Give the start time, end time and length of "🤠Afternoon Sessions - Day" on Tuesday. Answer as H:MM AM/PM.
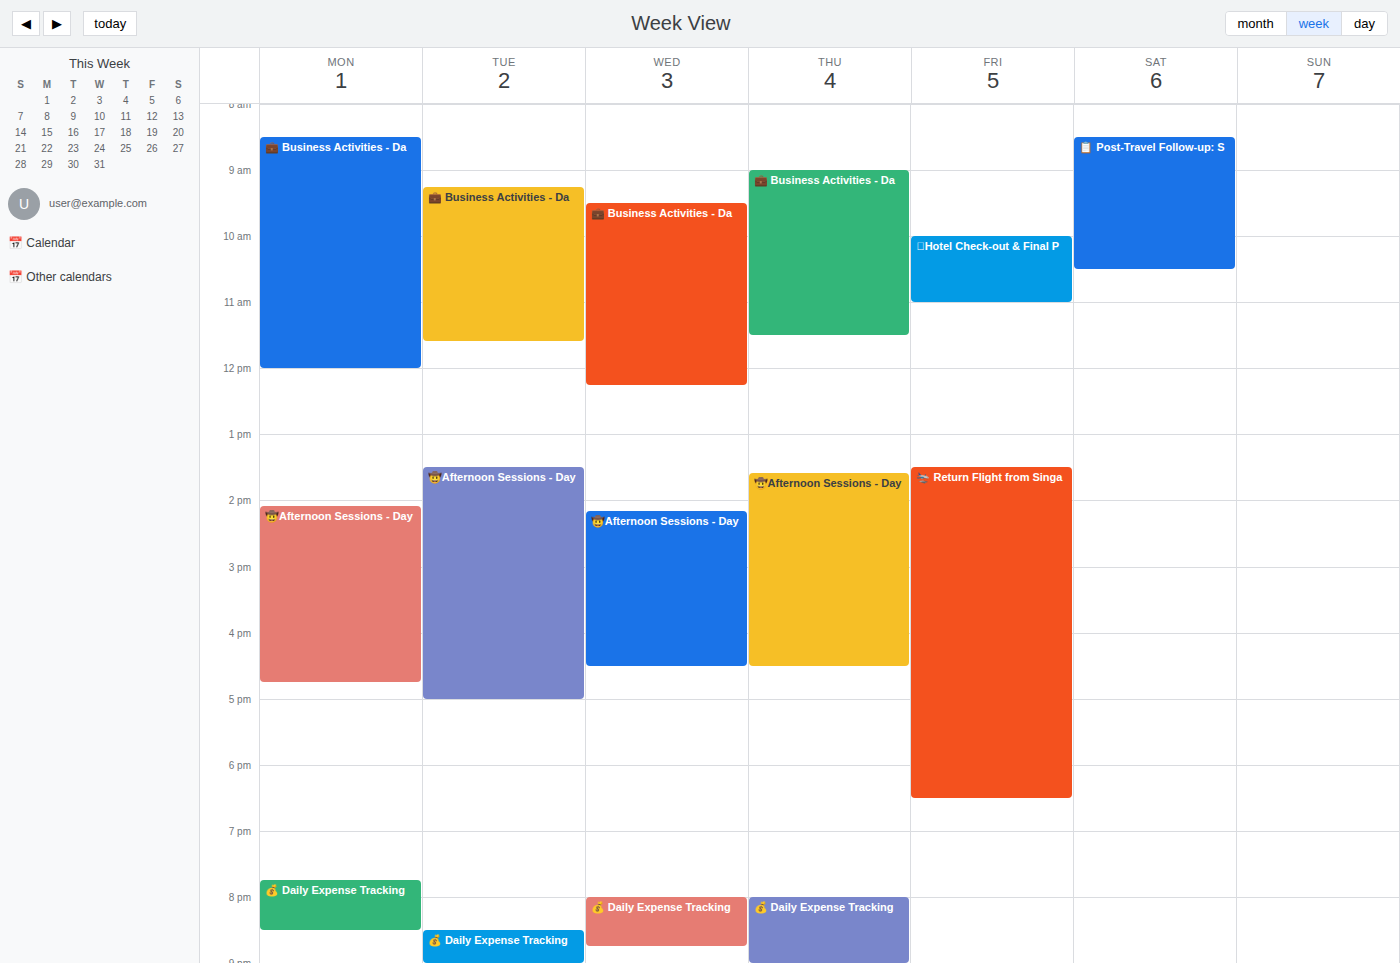
1:30 PM to 5:00 PM, 3 hours 30 minutes